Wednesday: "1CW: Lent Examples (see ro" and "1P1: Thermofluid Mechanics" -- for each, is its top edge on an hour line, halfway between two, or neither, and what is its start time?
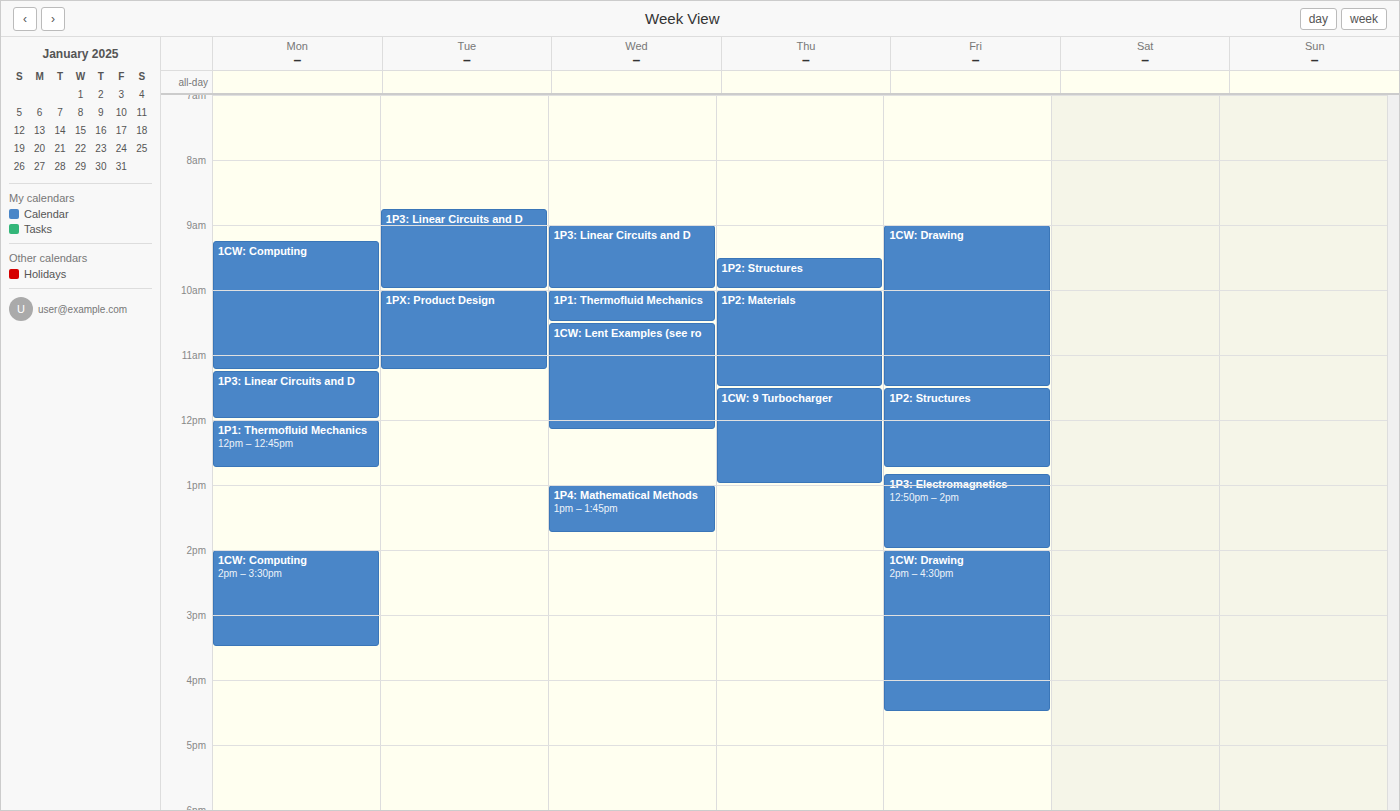
"1CW: Lent Examples (see ro": 10:30 AM, halfway between the 10 AM and 11 AM lines. "1P1: Thermofluid Mechanics": 10:00 AM, exactly on the 10 AM line.